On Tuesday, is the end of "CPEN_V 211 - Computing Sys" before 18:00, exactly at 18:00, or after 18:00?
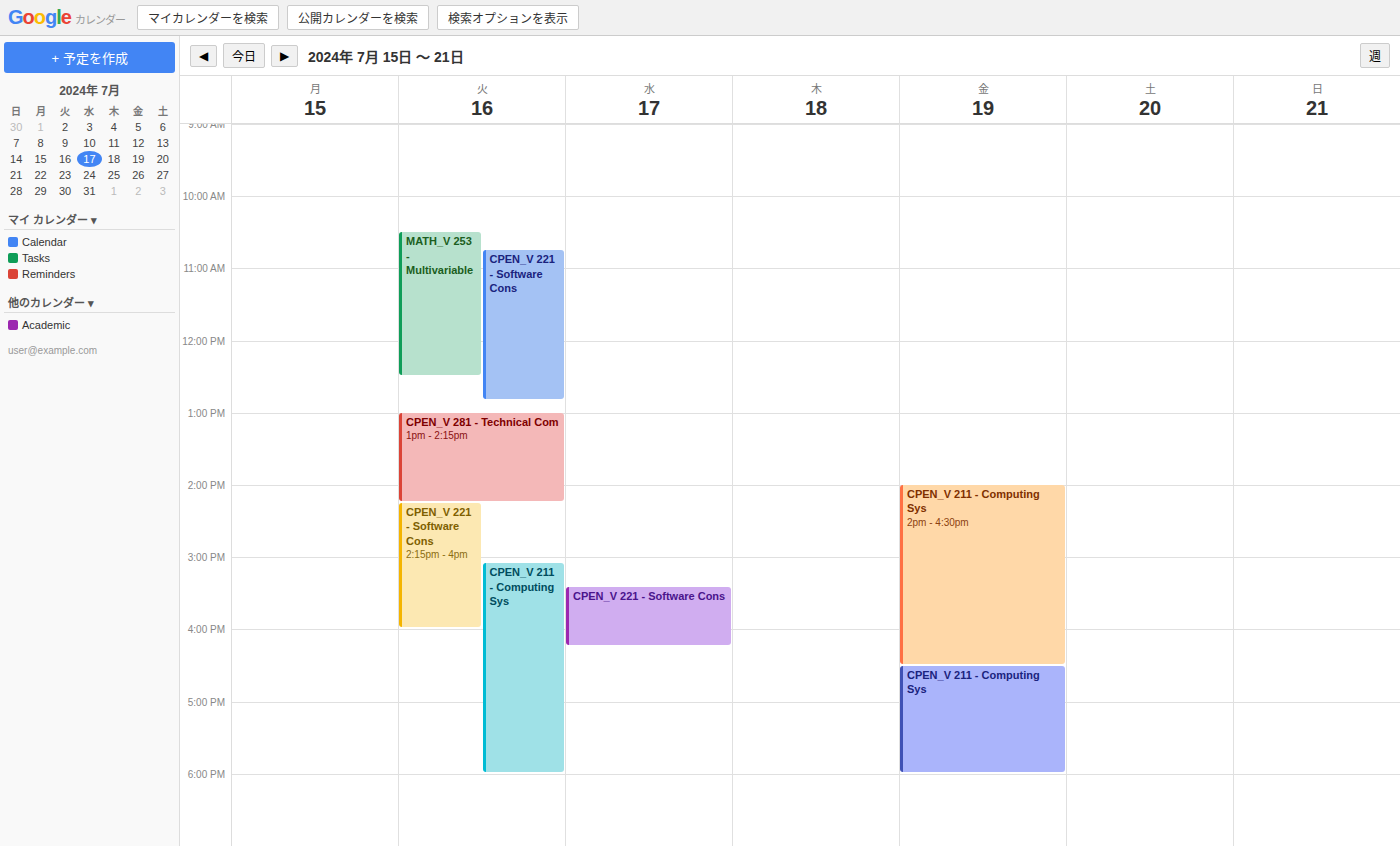
18:00 -- exactly at 18:00, on the 18:00 line.